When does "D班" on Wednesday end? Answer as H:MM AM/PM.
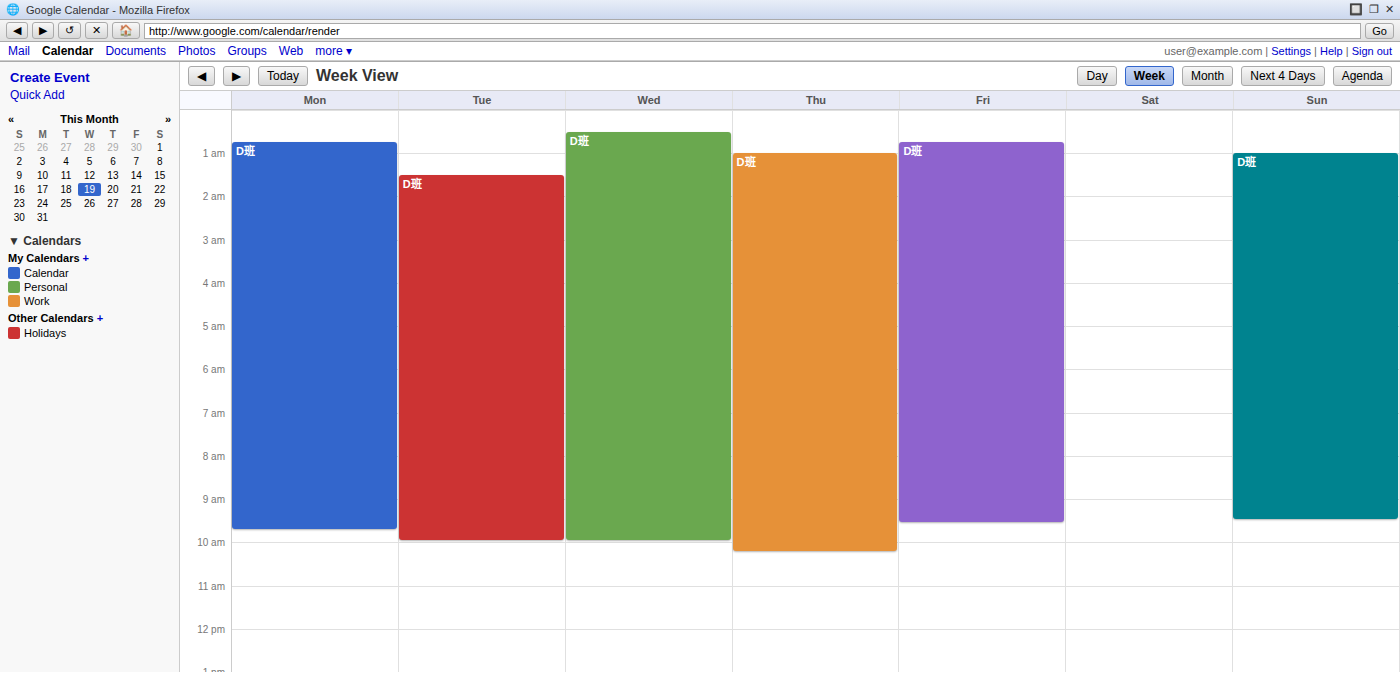
10:00 AM